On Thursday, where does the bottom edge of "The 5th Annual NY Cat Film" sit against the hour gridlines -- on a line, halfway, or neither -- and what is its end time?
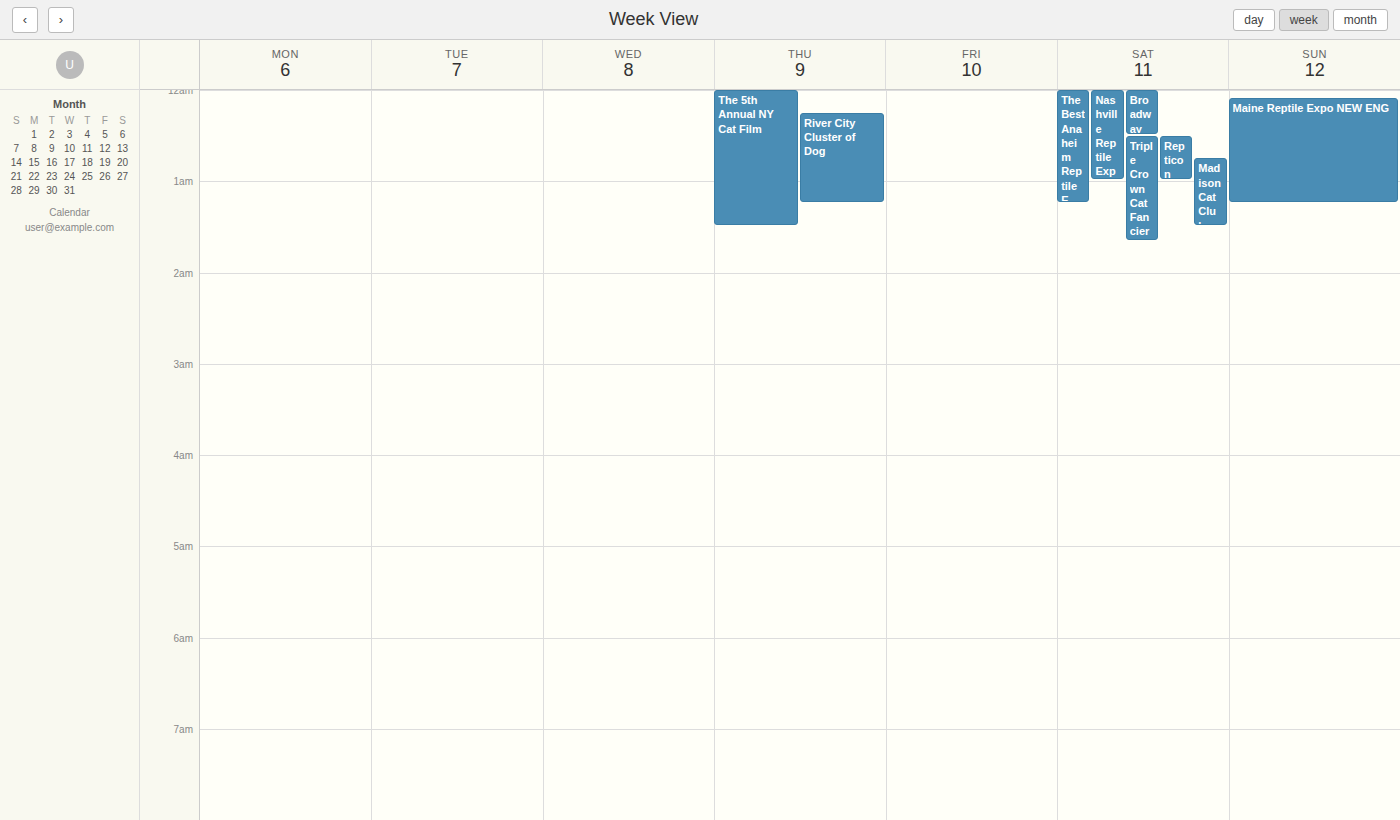
1:30 AM -- halfway between the 1 AM and 2 AM lines.